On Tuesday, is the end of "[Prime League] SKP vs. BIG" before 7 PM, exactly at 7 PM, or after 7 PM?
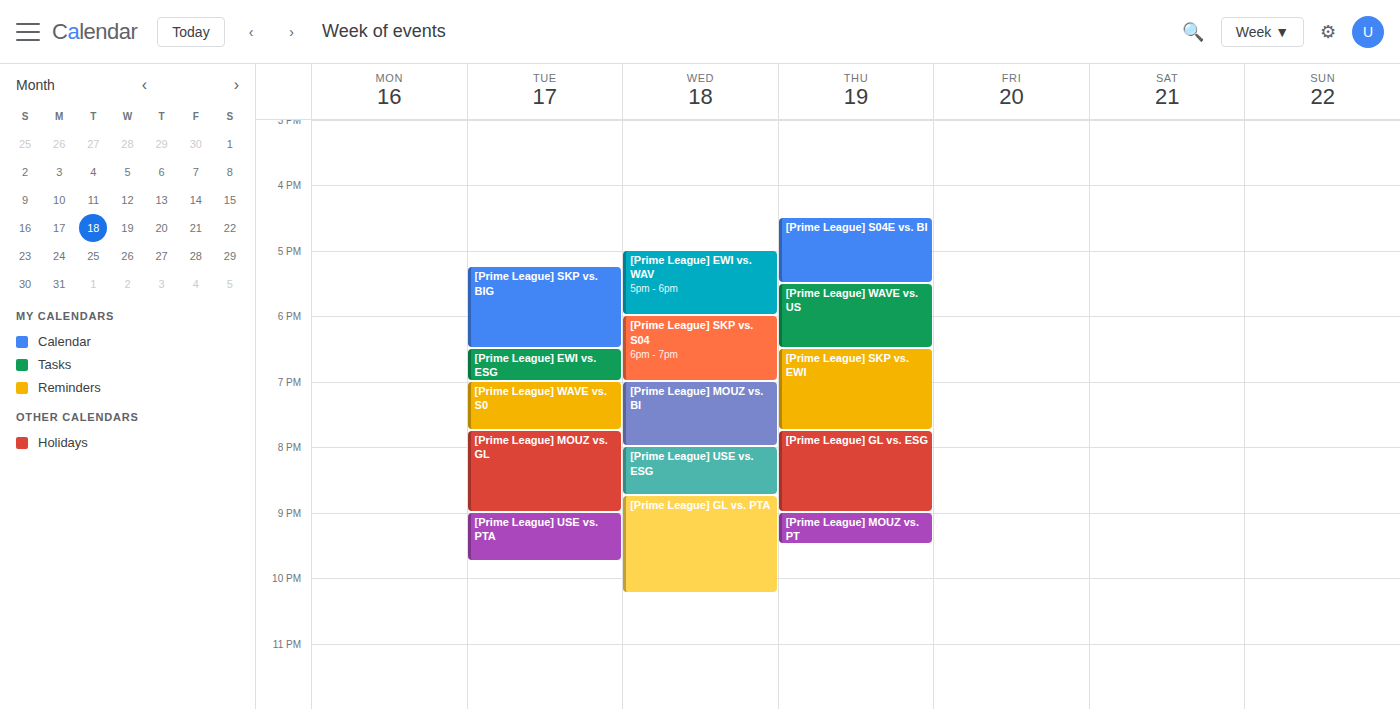
6:30 PM -- before 7 PM, 30 minutes above the 7 PM line.